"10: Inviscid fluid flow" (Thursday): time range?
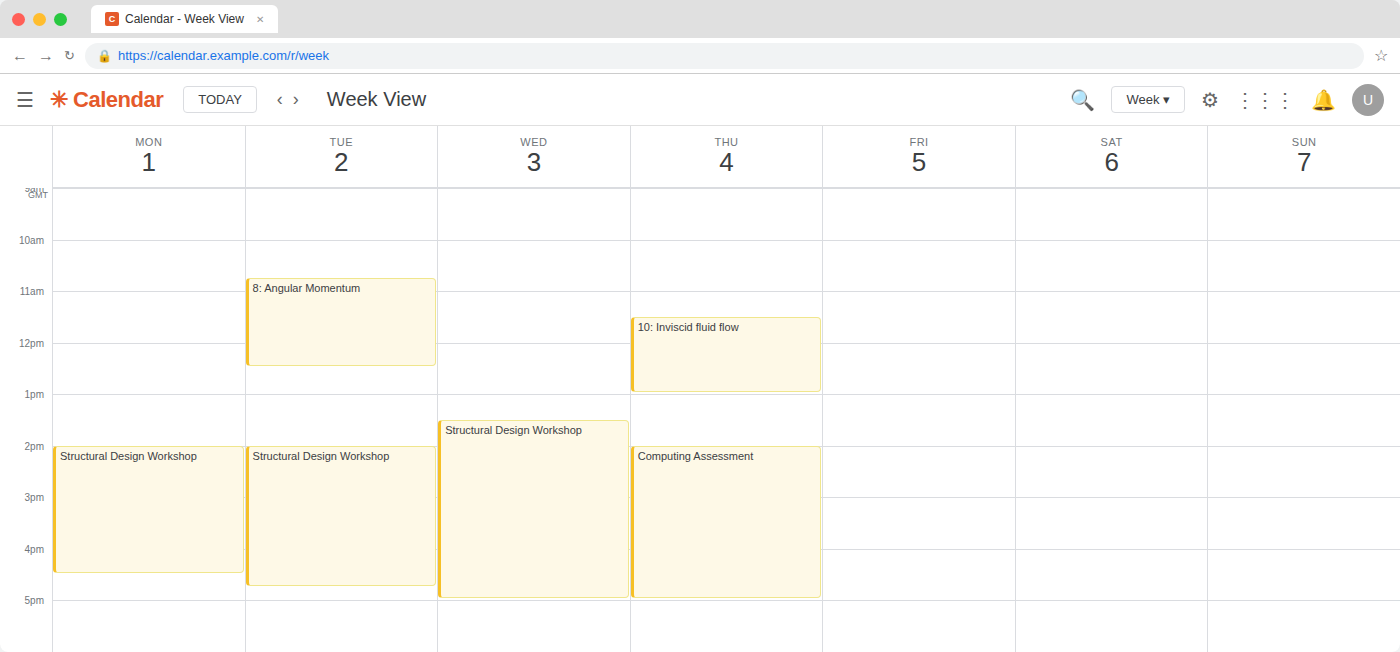
11:30 AM to 1:00 PM